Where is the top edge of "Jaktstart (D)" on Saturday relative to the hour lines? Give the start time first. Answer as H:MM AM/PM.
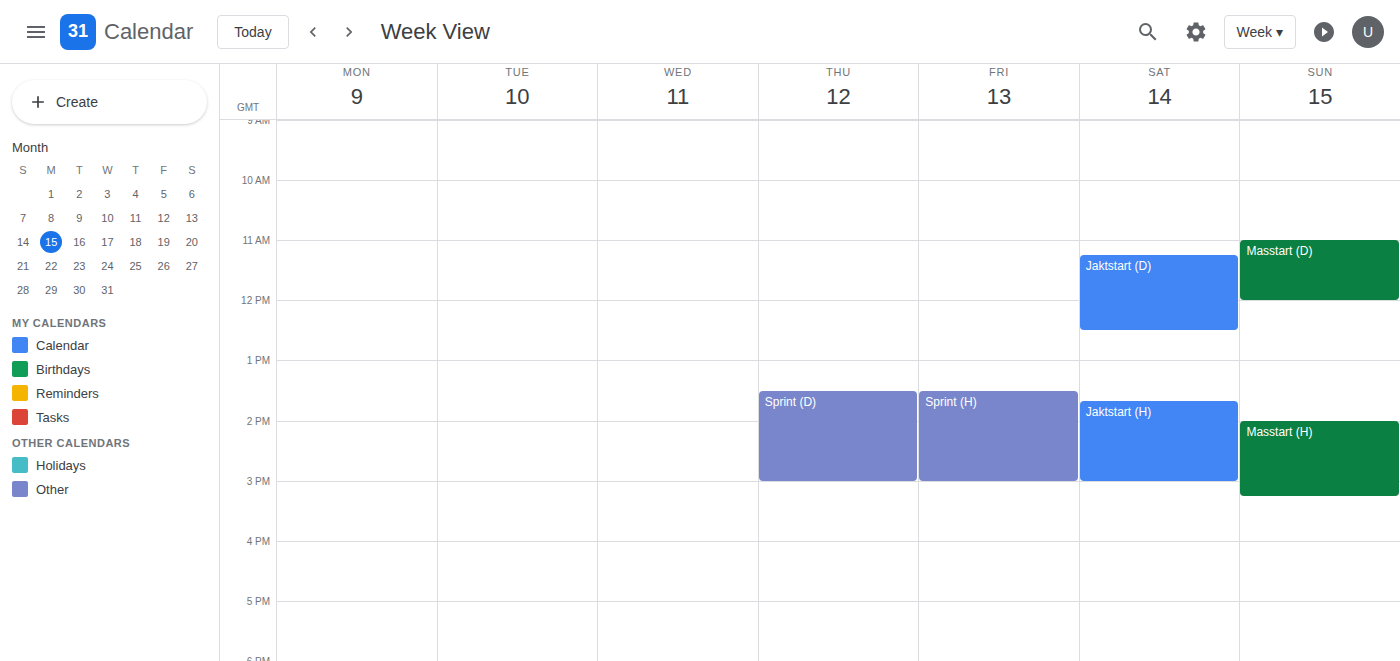
11:15 AM -- neither: a quarter of the way from the 11 AM line to the 12 PM line.